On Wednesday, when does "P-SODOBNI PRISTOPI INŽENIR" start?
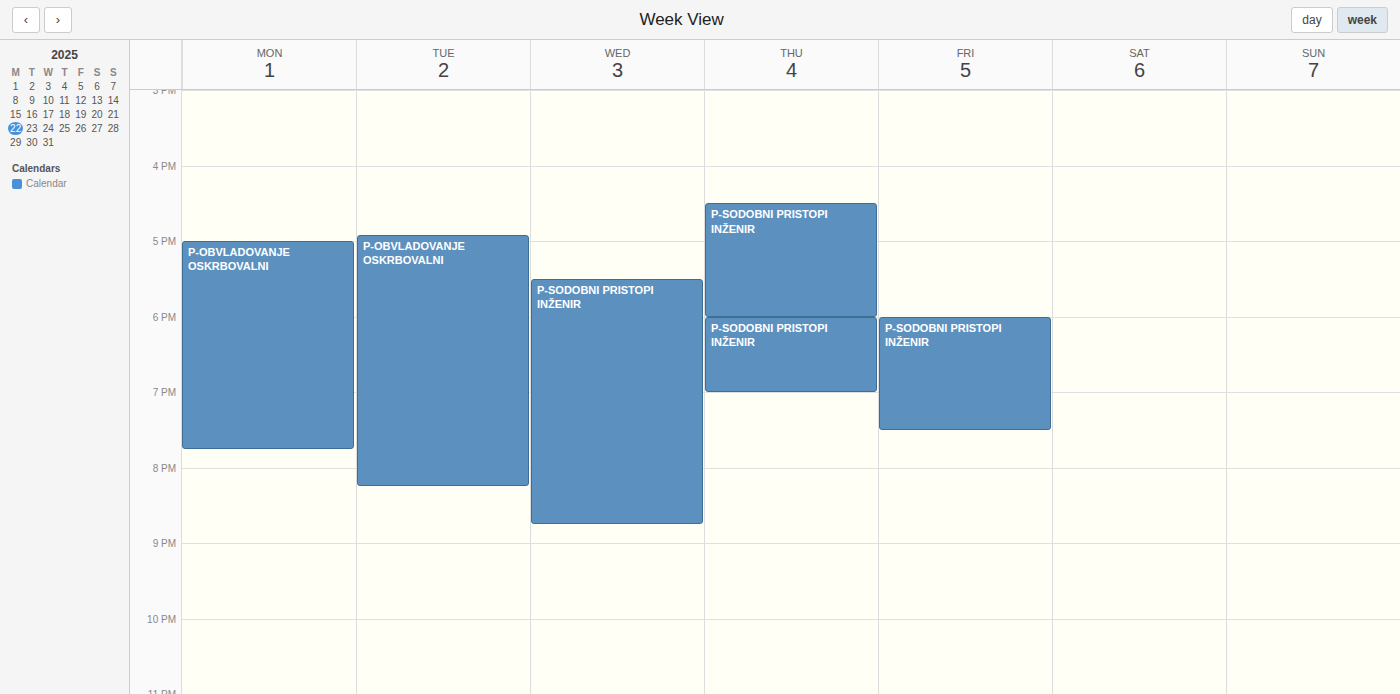
17:30